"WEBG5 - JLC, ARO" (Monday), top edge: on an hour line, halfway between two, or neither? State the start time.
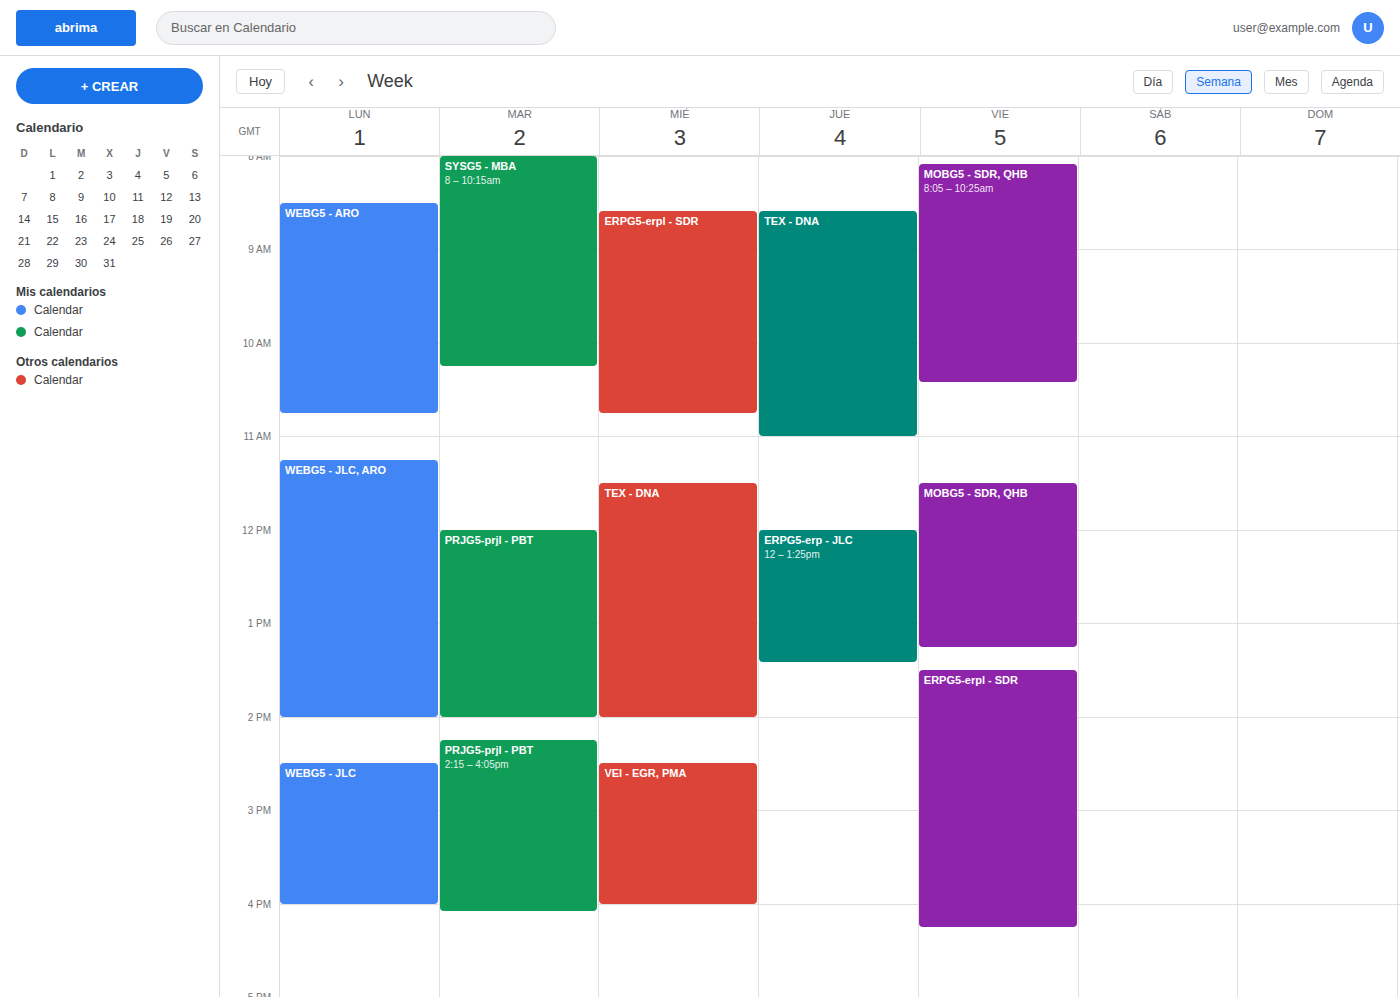
11:15 AM -- neither: a quarter of the way from the 11 AM line to the 12 PM line.